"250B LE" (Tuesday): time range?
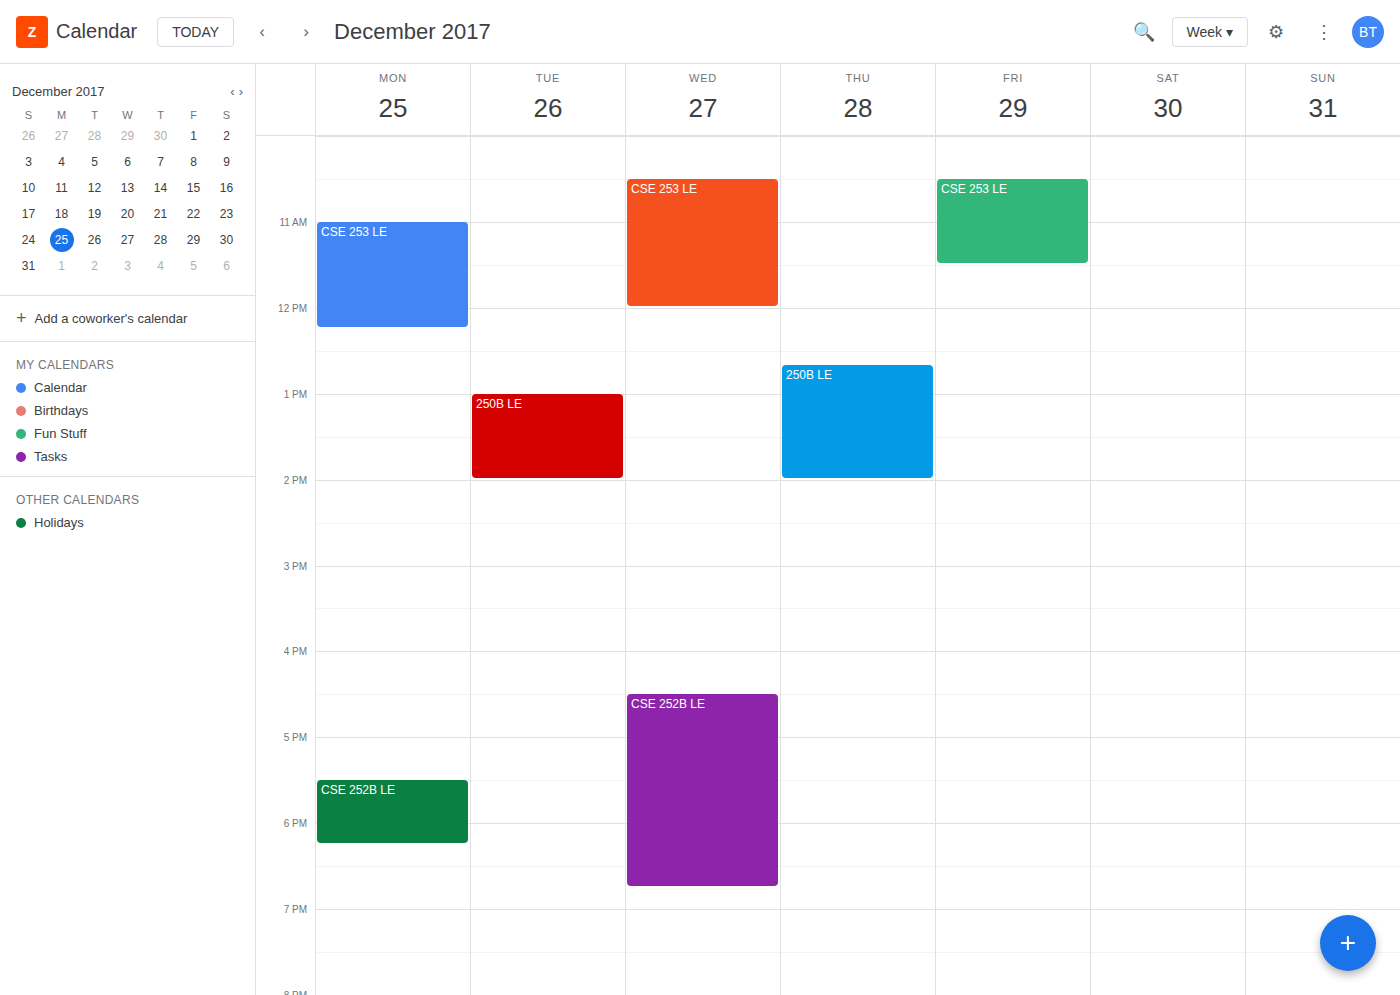
1:00 PM to 2:00 PM